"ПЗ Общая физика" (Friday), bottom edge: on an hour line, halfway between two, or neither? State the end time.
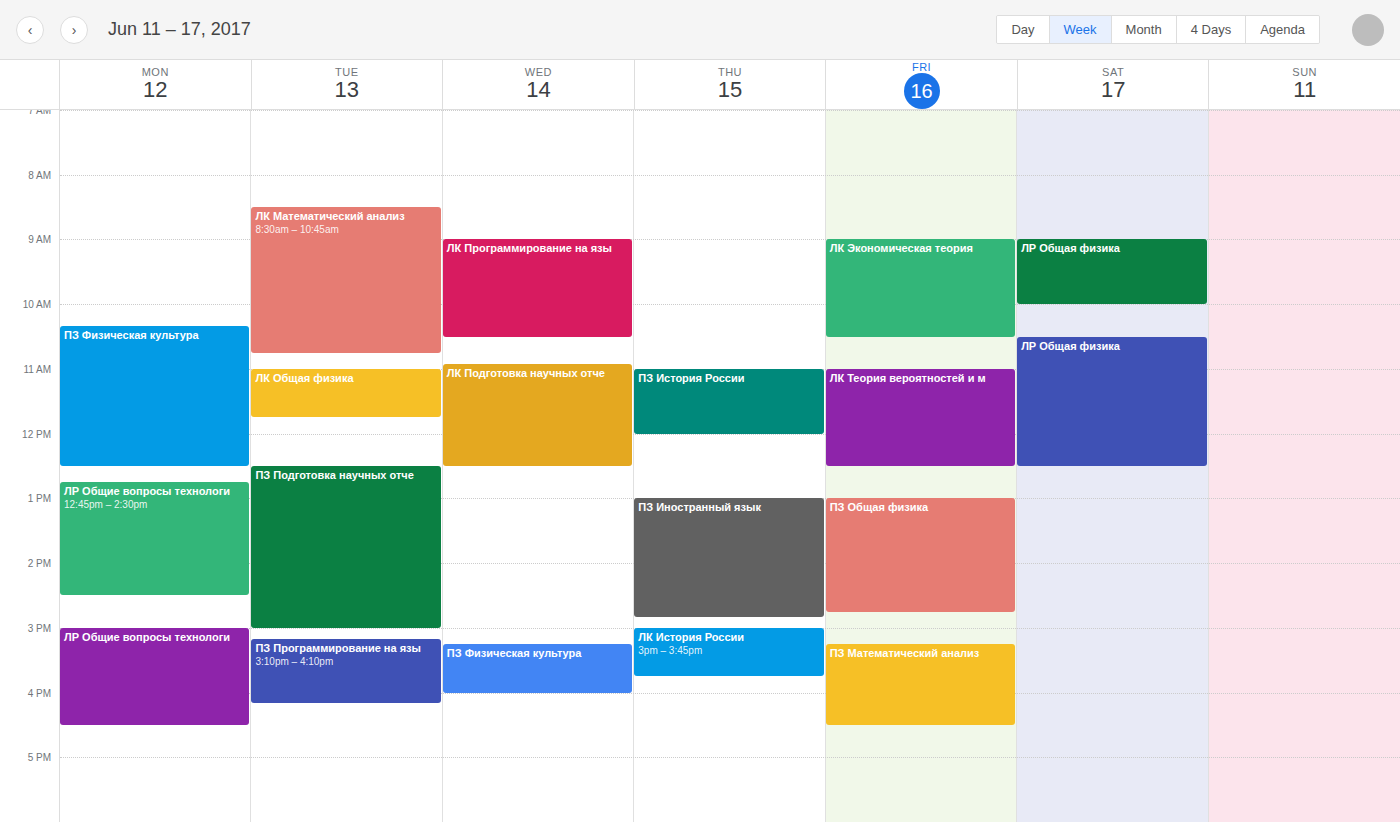
2:45 PM -- neither: three quarters of the way from the 2 PM line to the 3 PM line.